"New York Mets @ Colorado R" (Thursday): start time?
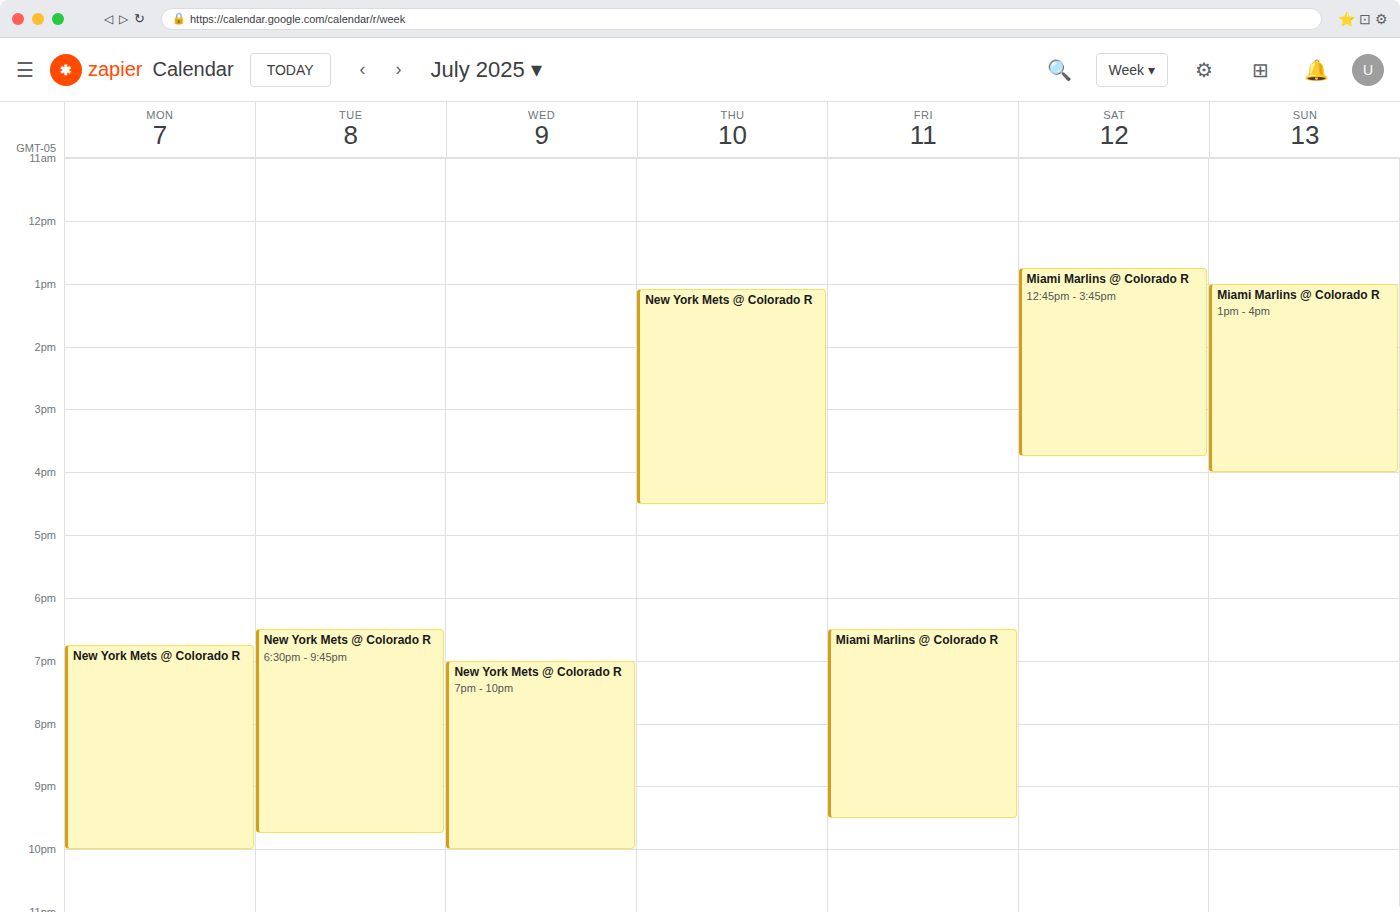
1:05 PM